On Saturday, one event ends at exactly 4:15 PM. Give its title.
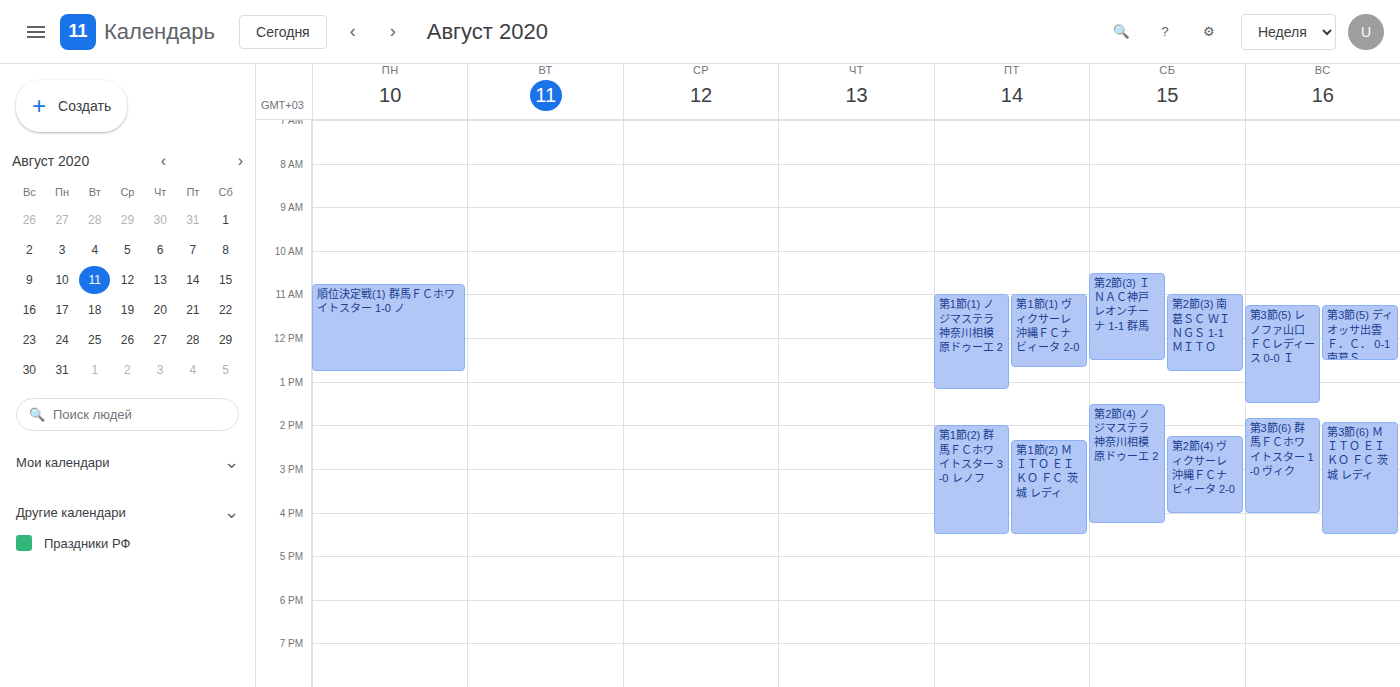
"第2節(4) ノジマステラ神奈川相模原ドゥーエ 2"